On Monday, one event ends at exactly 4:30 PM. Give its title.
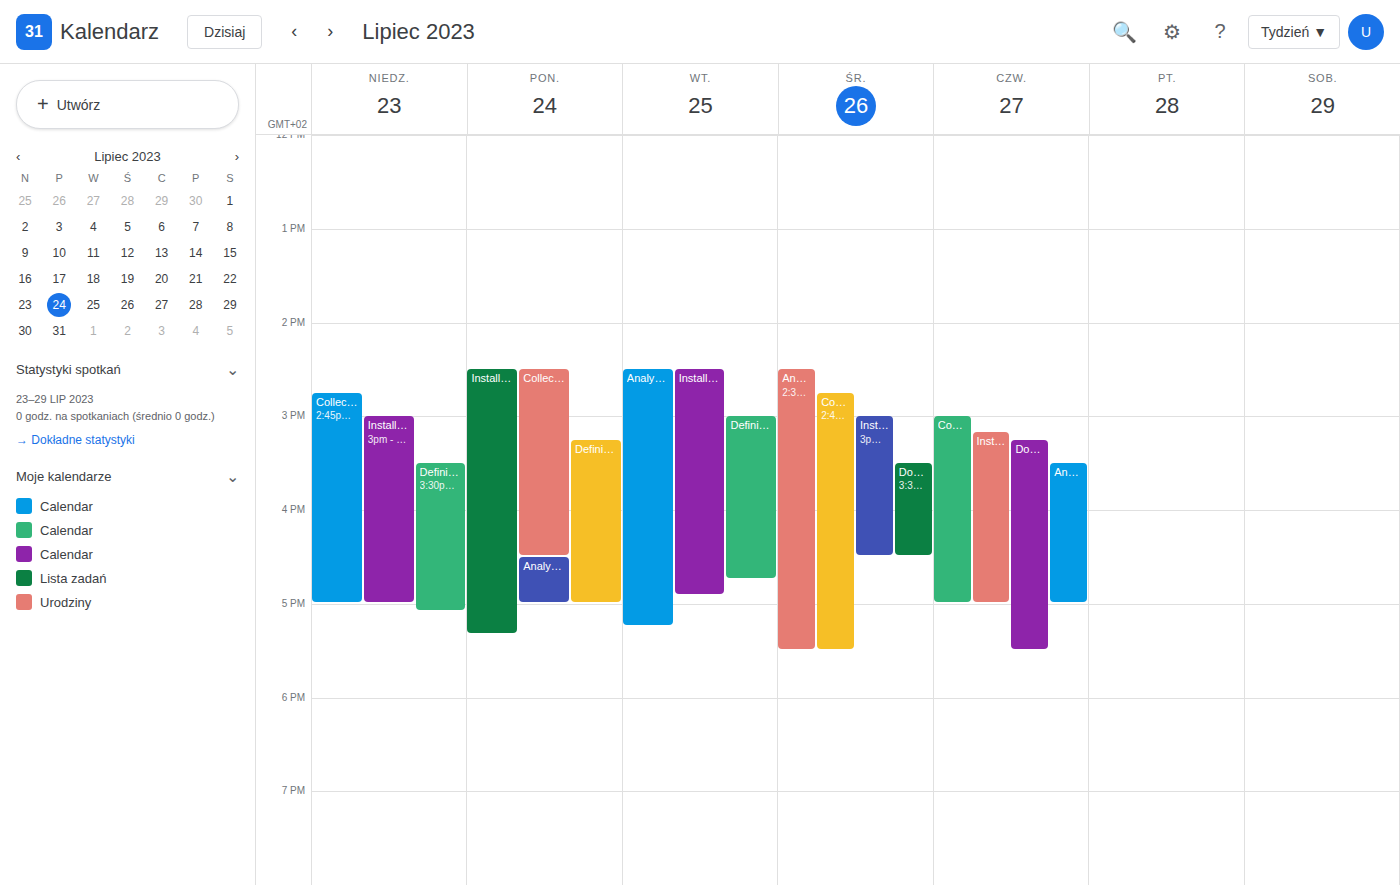
"Collection of information"